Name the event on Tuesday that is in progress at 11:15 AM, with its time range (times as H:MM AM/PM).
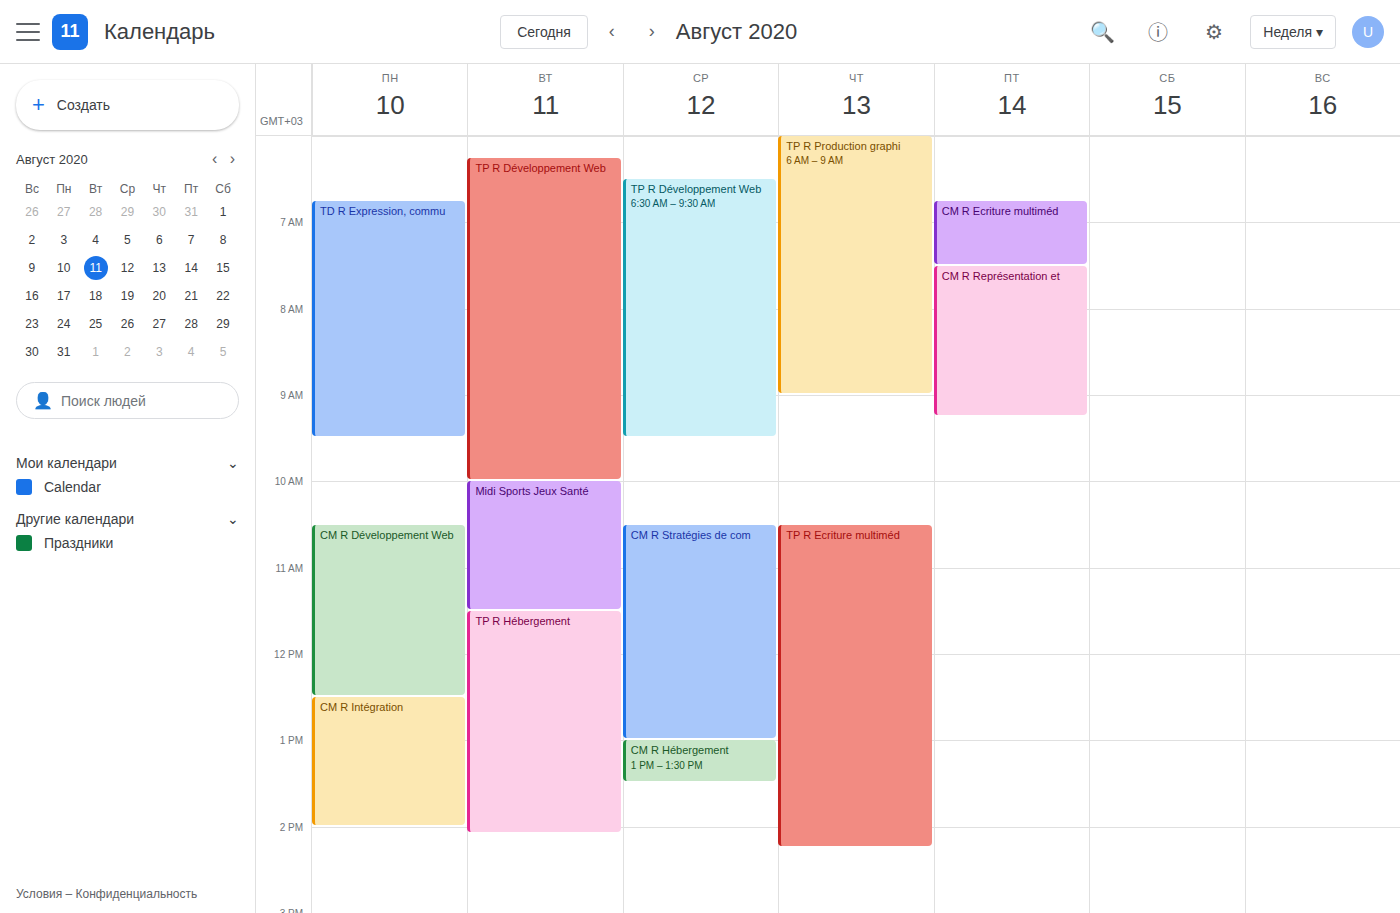
"Midi Sports Jeux Santé", 10:00 AM to 11:30 AM